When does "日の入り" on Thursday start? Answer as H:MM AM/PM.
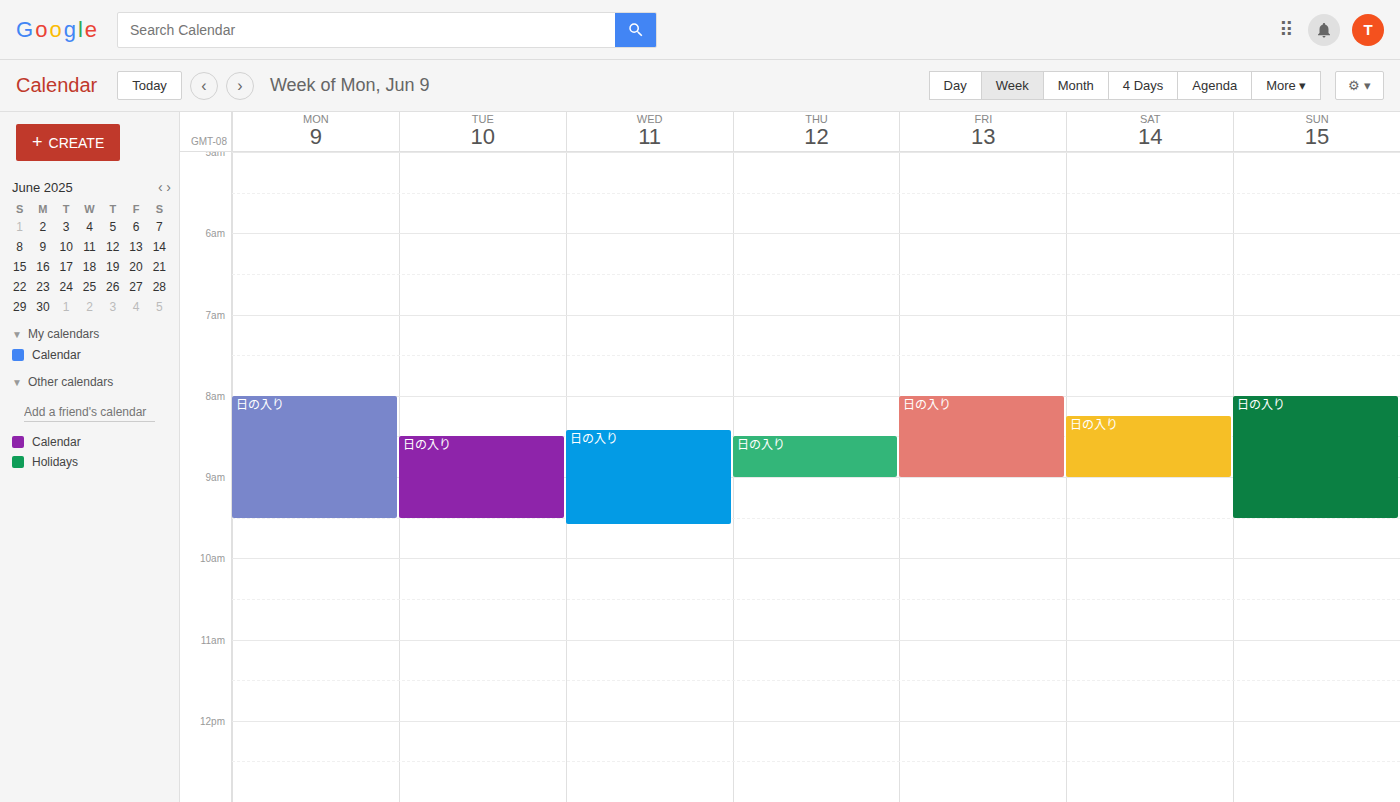
8:30 AM